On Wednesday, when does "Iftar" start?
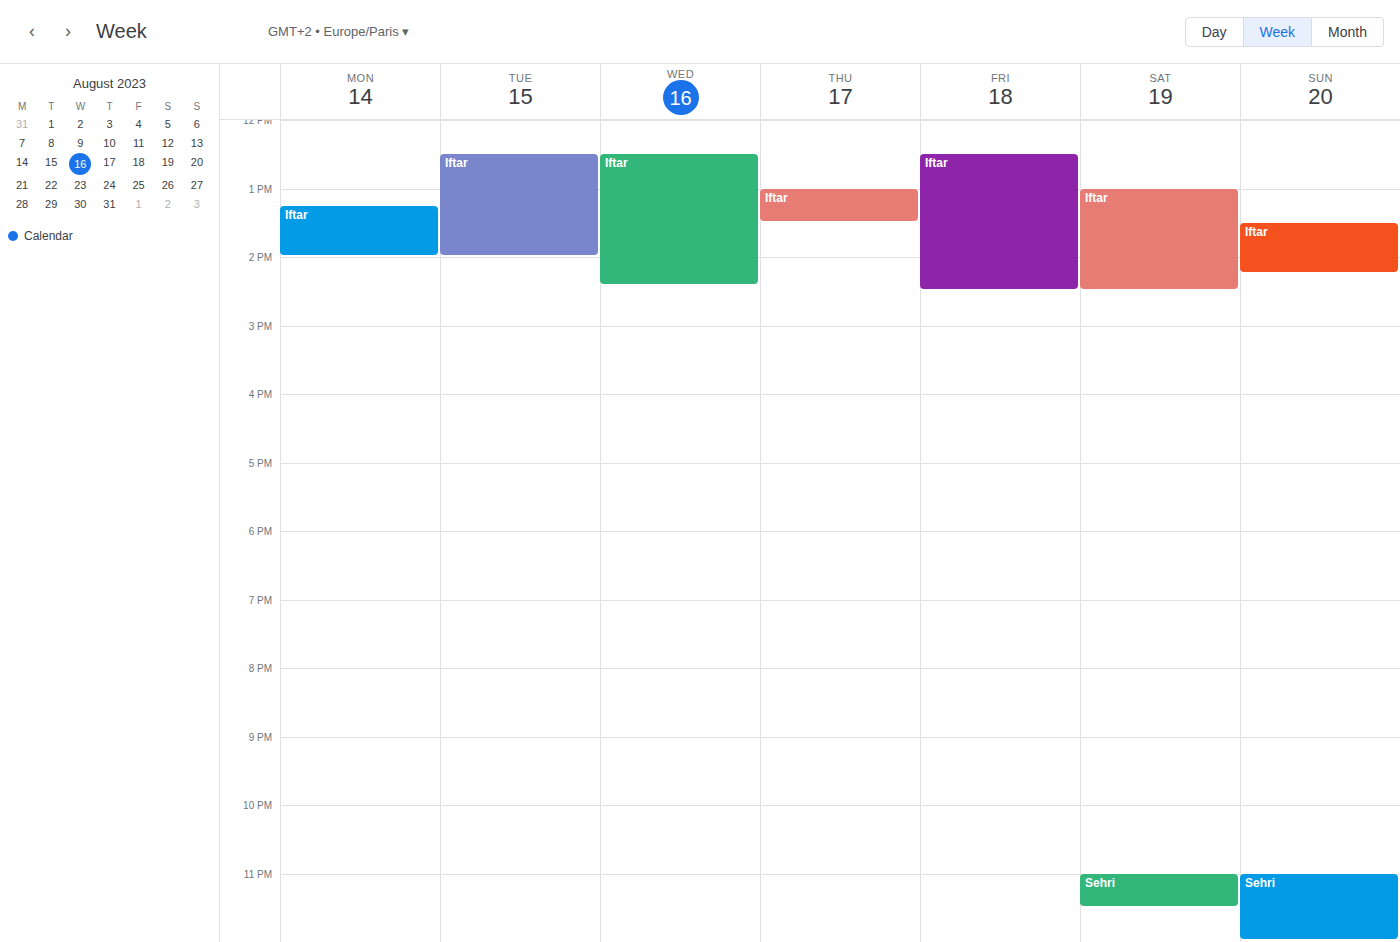
12:30 PM